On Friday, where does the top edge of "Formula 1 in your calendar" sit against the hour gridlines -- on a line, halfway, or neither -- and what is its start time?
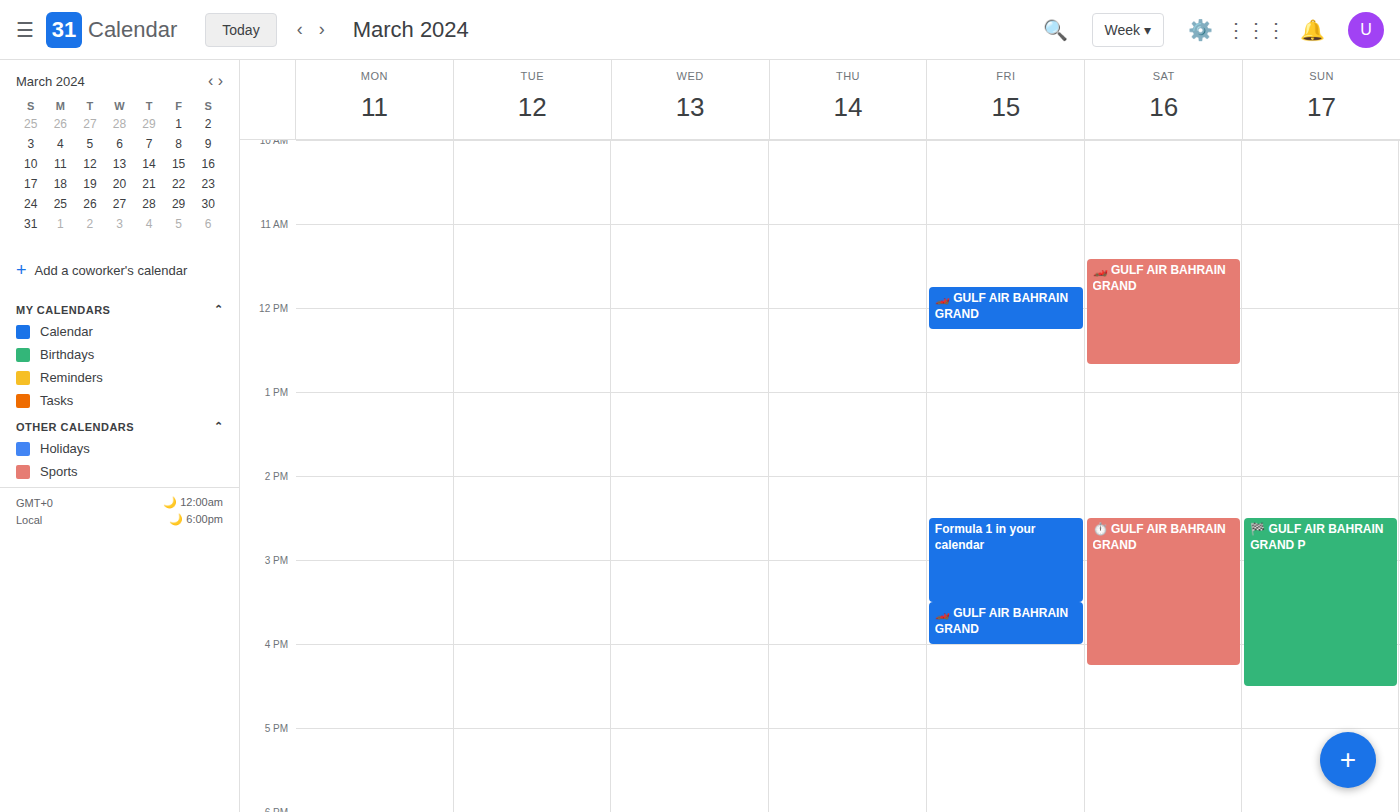
2:30 PM -- halfway between the 2 PM and 3 PM lines.